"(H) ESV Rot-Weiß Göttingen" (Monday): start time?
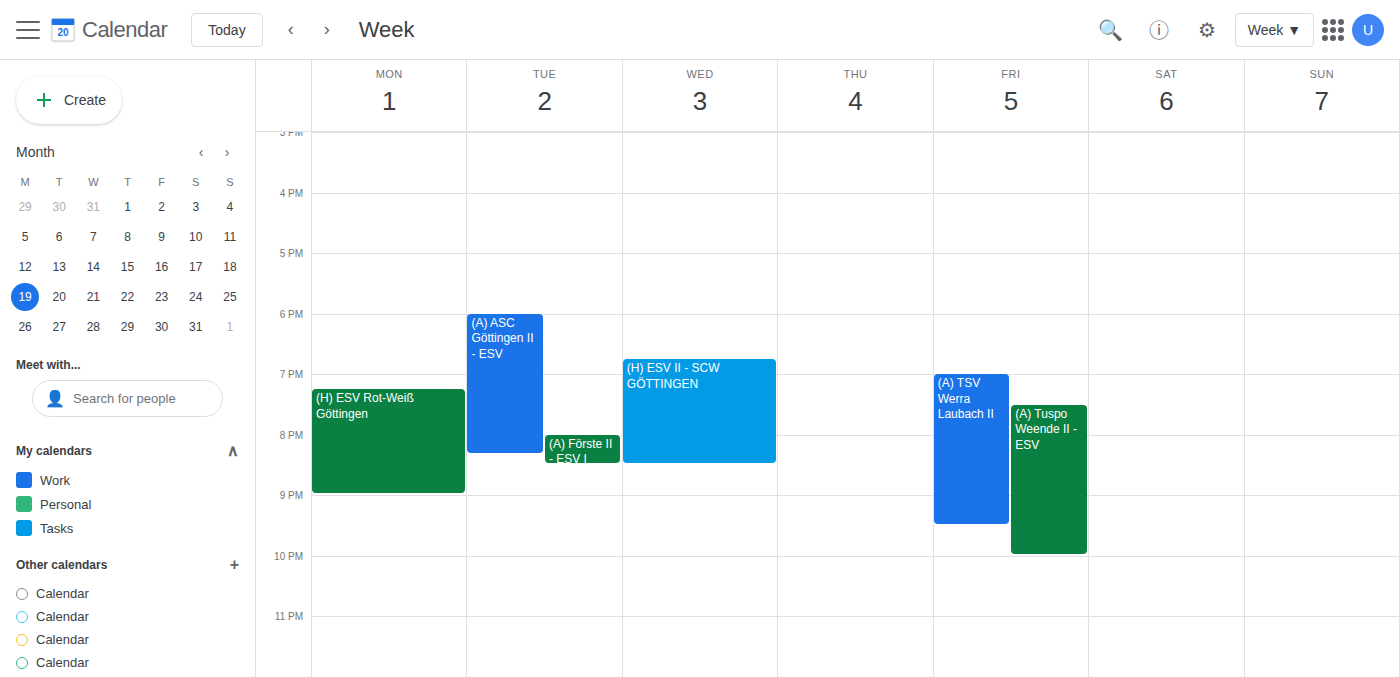
7:15 PM